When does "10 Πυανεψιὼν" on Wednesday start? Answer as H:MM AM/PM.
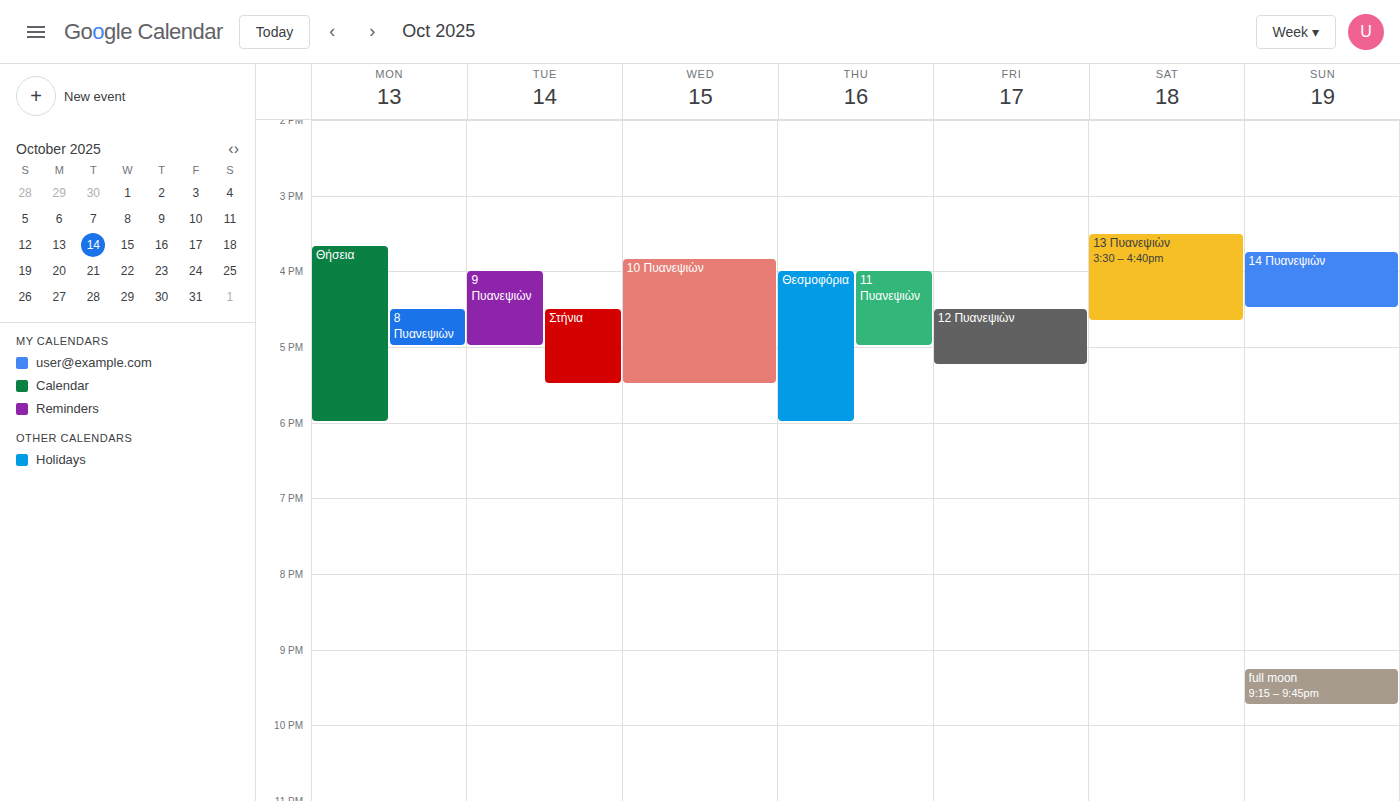
3:50 PM